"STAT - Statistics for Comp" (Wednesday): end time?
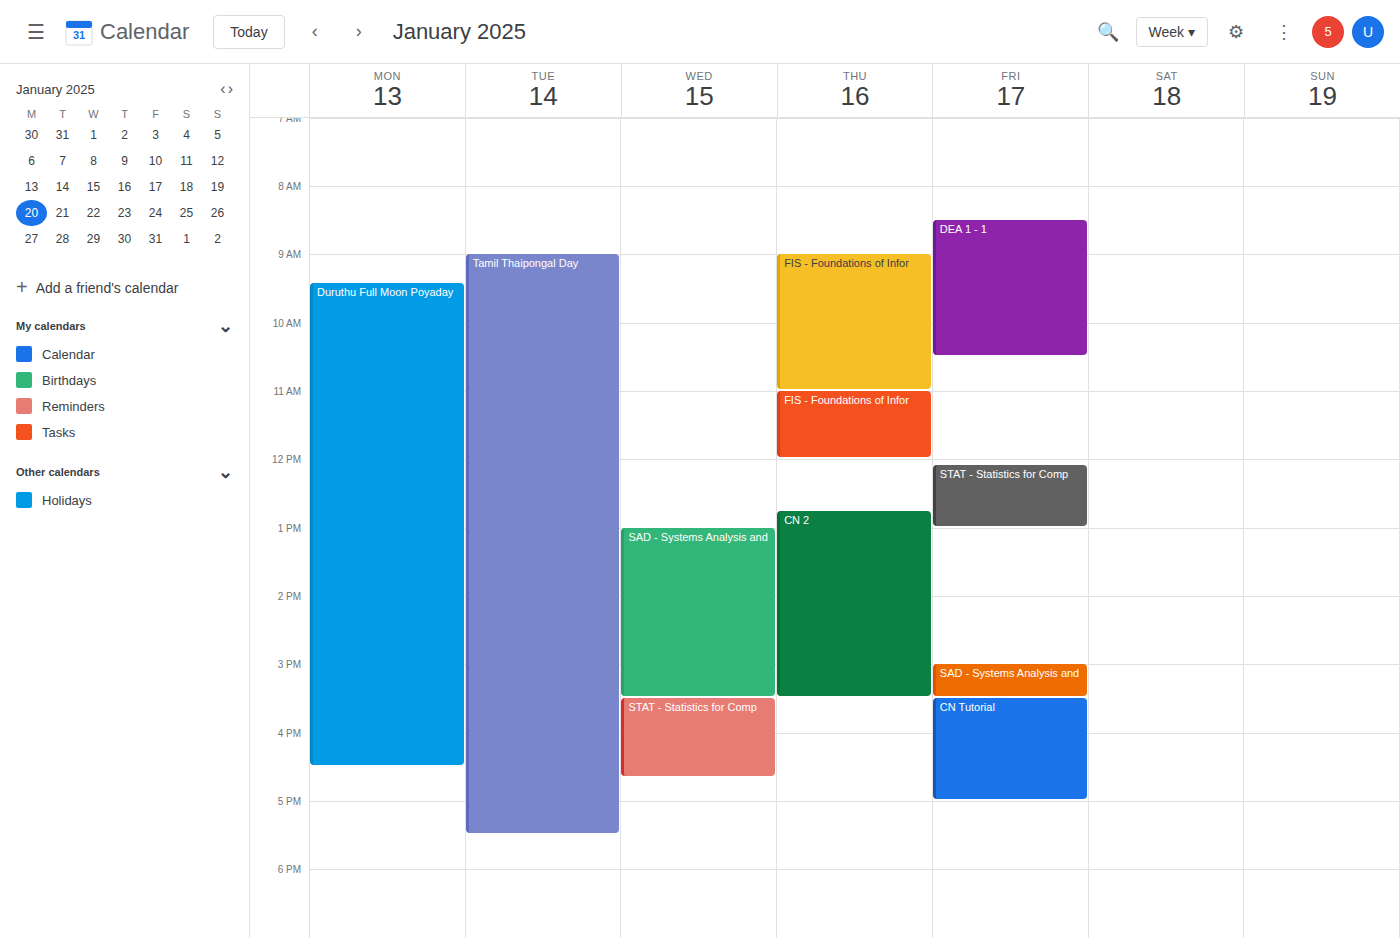
4:40 PM